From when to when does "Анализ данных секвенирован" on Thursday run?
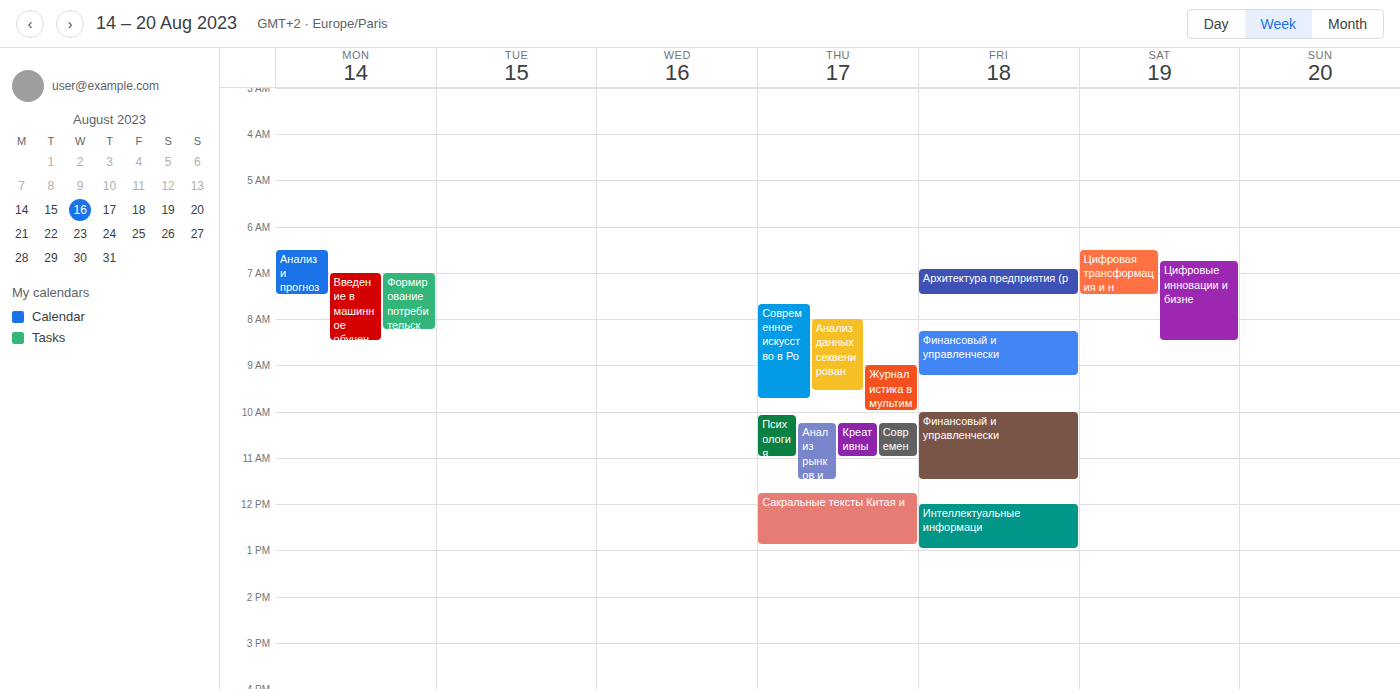
8:00 AM to 9:35 AM